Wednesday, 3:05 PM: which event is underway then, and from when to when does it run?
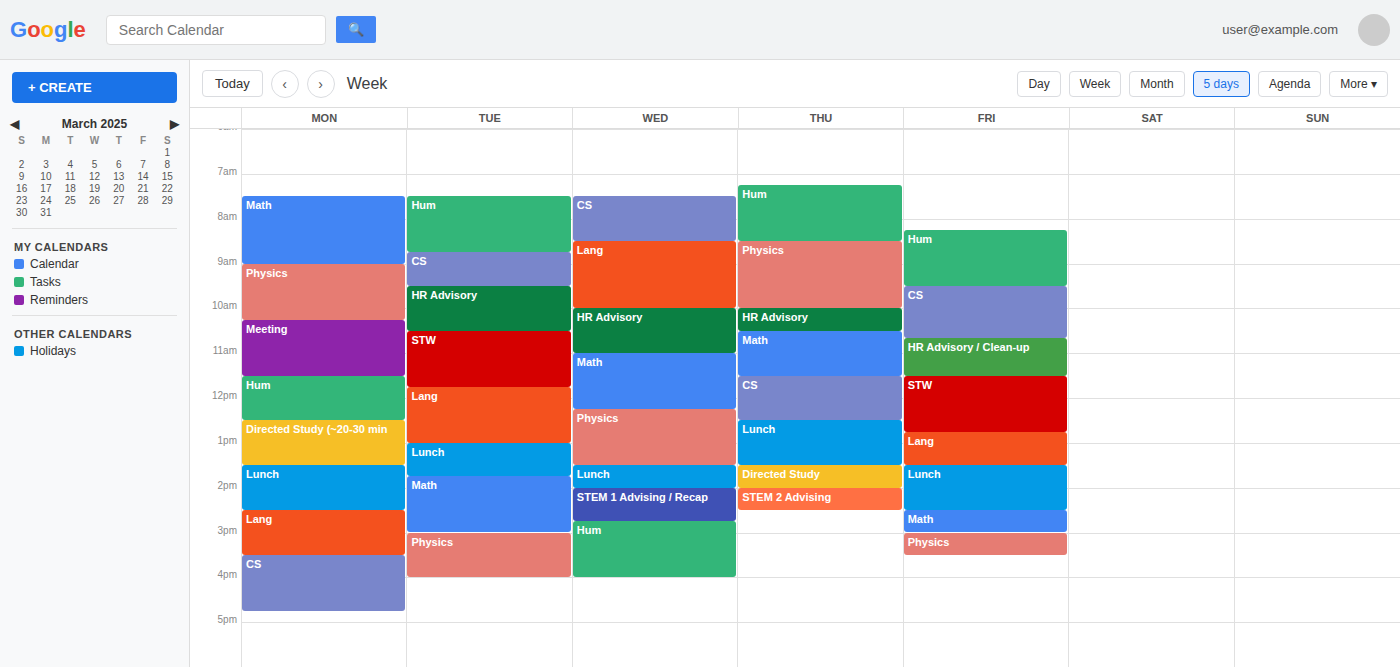
"Hum", 2:45 PM to 4:00 PM